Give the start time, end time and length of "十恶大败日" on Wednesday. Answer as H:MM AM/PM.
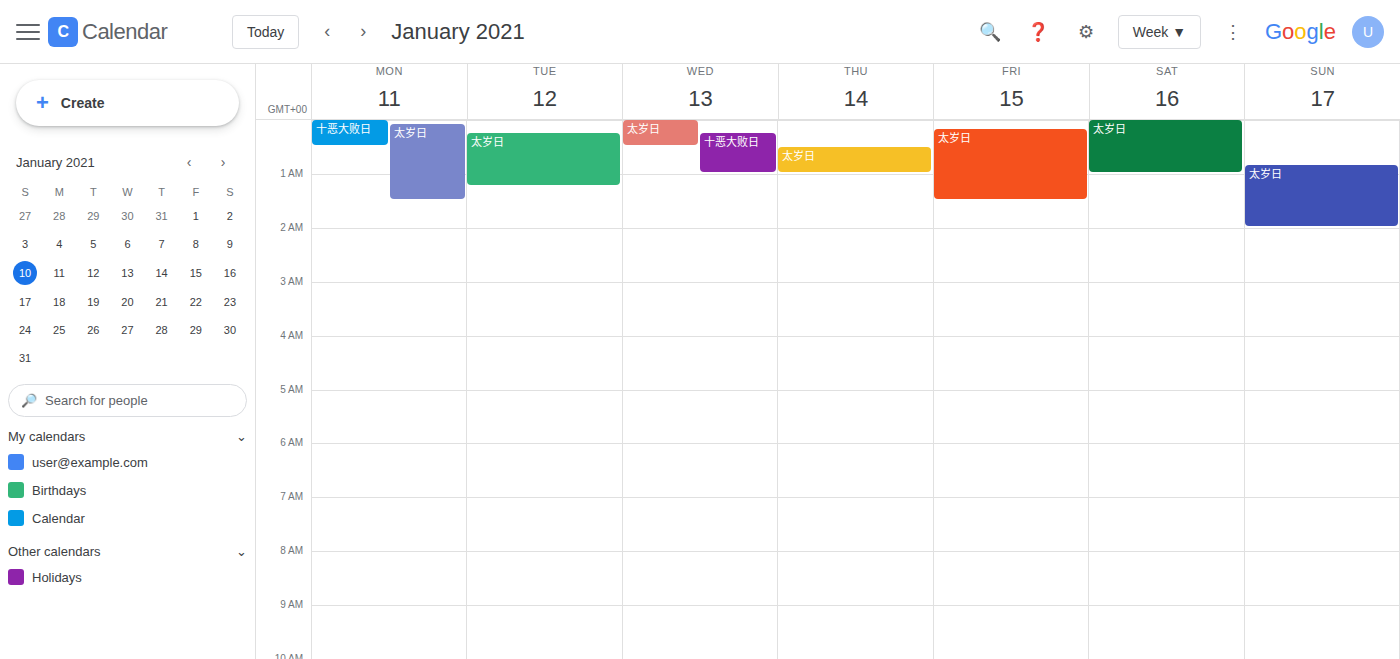
12:15 AM to 1:00 AM, 45 minutes